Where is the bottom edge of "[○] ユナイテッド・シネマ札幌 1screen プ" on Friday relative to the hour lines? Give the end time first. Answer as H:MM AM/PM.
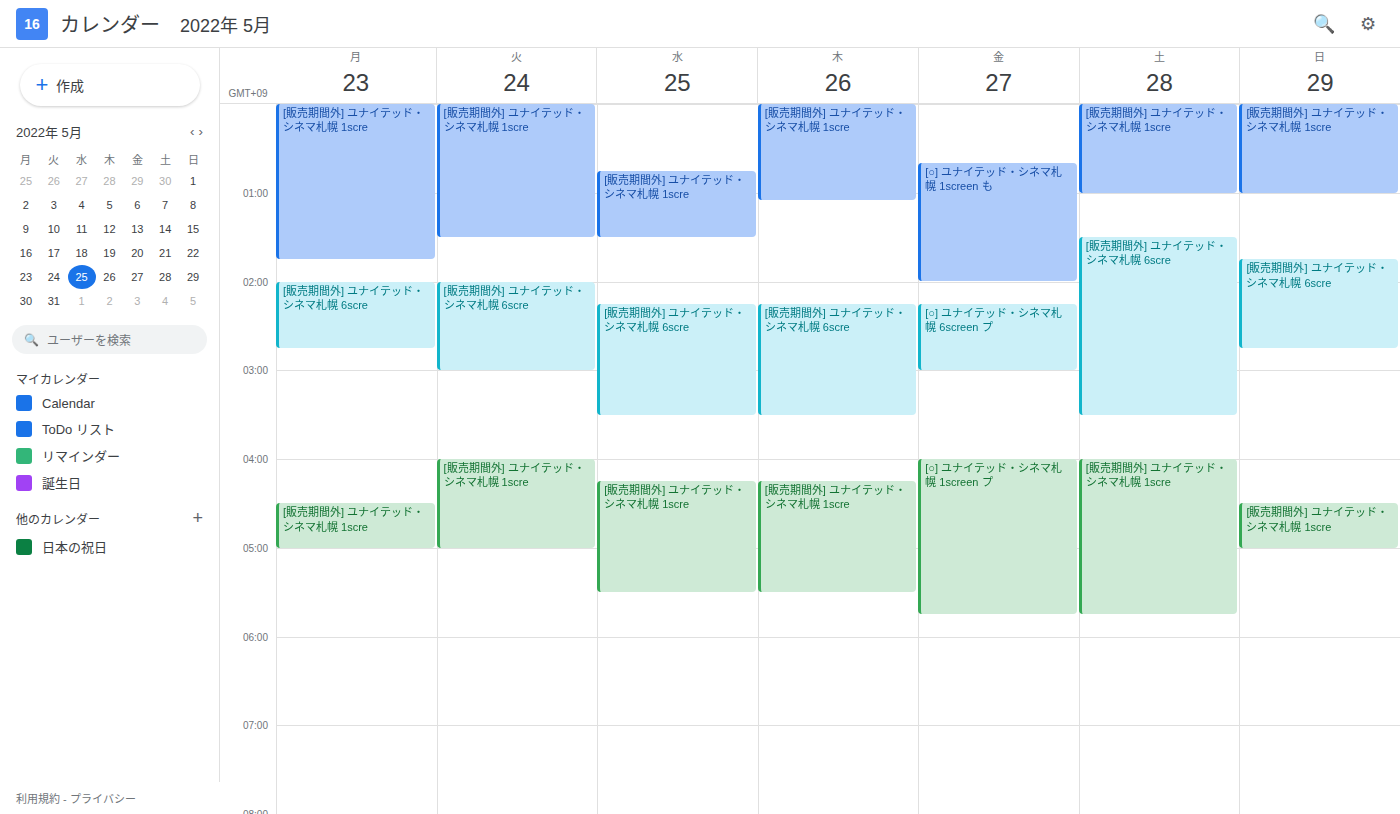
5:45 AM -- neither: three quarters of the way from the 5 AM line to the 6 AM line.